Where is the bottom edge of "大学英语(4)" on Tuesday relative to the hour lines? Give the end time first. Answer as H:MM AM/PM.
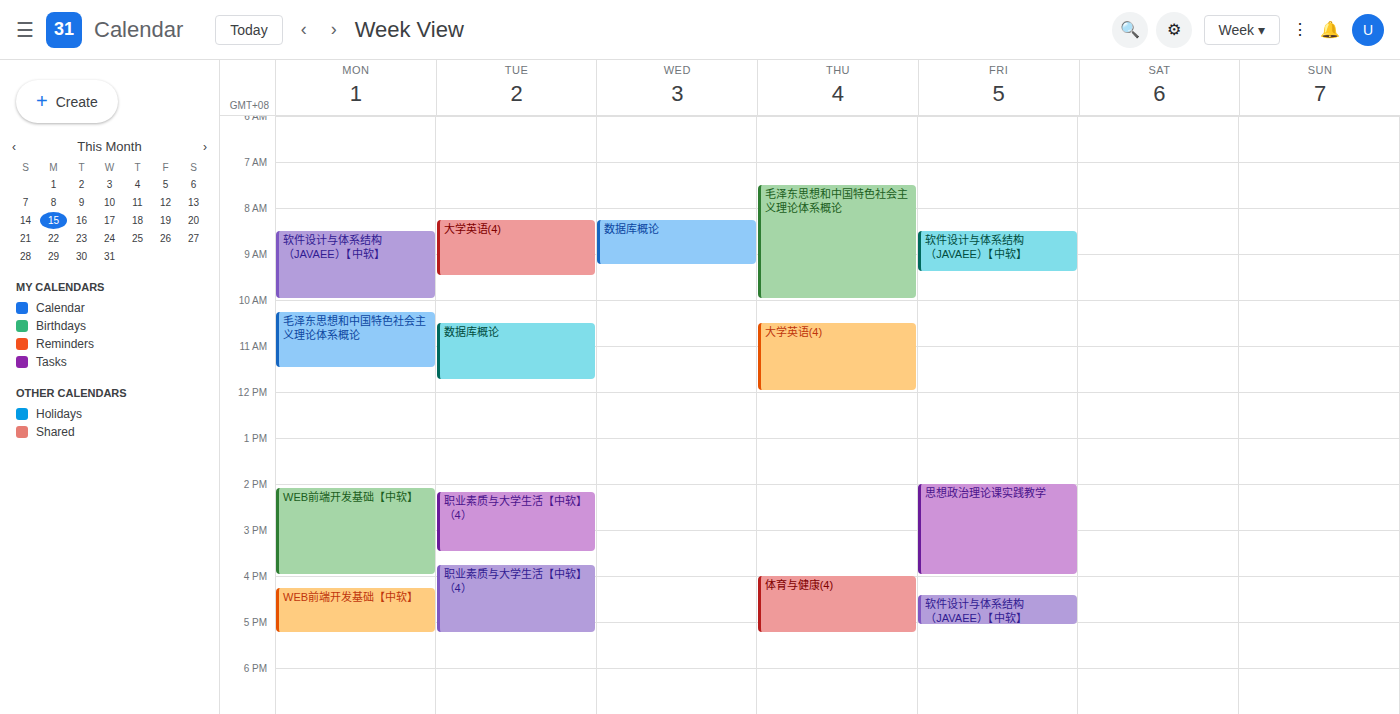
9:30 AM -- halfway between the 9 AM and 10 AM lines.